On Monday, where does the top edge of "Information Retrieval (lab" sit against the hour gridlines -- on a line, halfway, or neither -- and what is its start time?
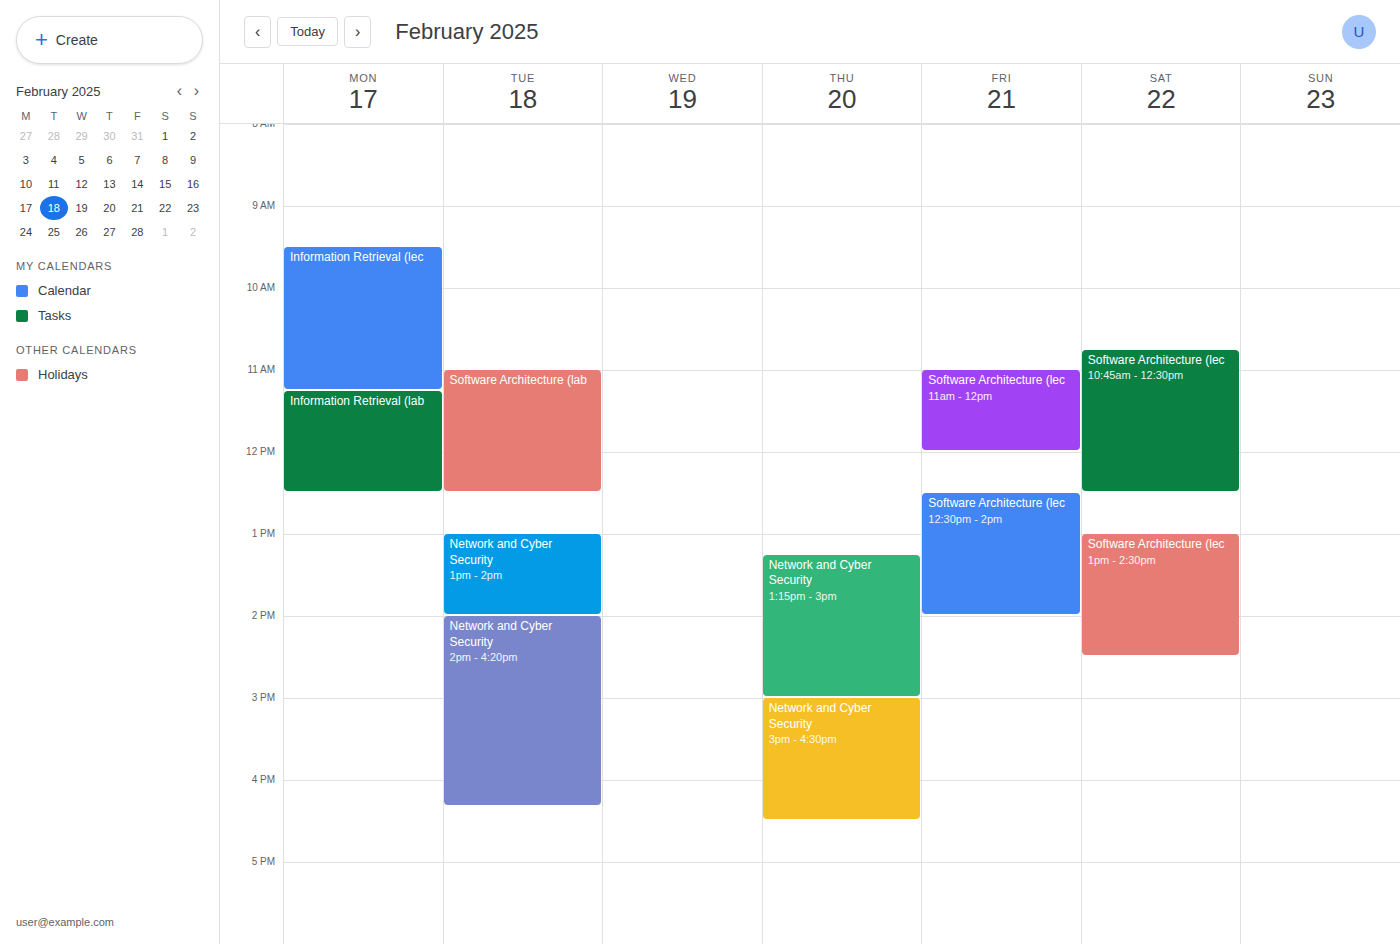
11:15 AM -- neither: a quarter of the way from the 11 AM line to the 12 PM line.